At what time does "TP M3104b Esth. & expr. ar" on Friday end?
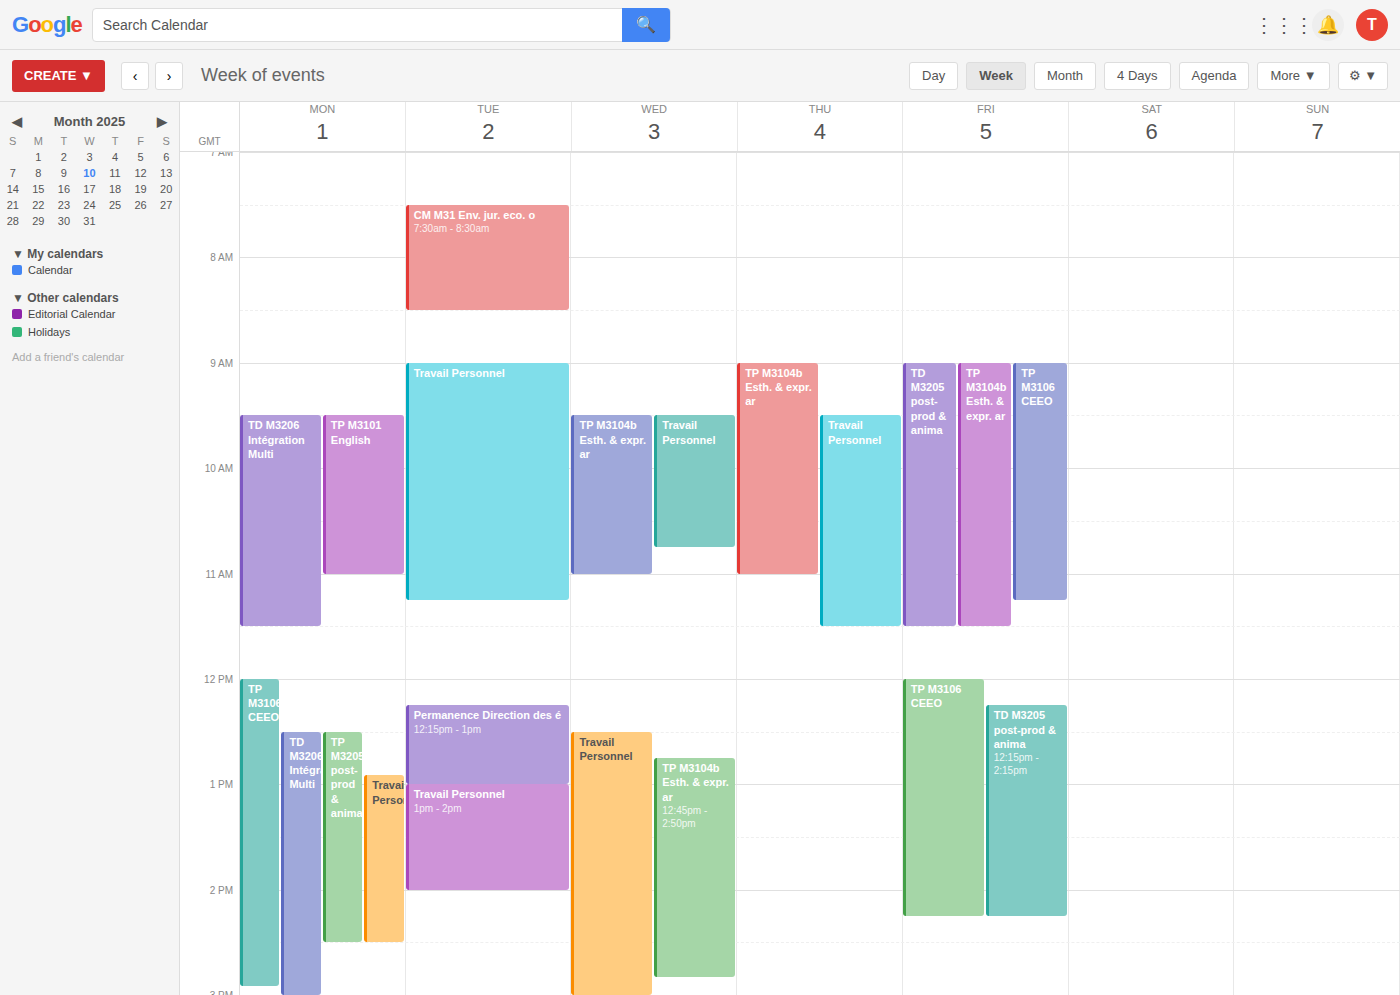
11:30